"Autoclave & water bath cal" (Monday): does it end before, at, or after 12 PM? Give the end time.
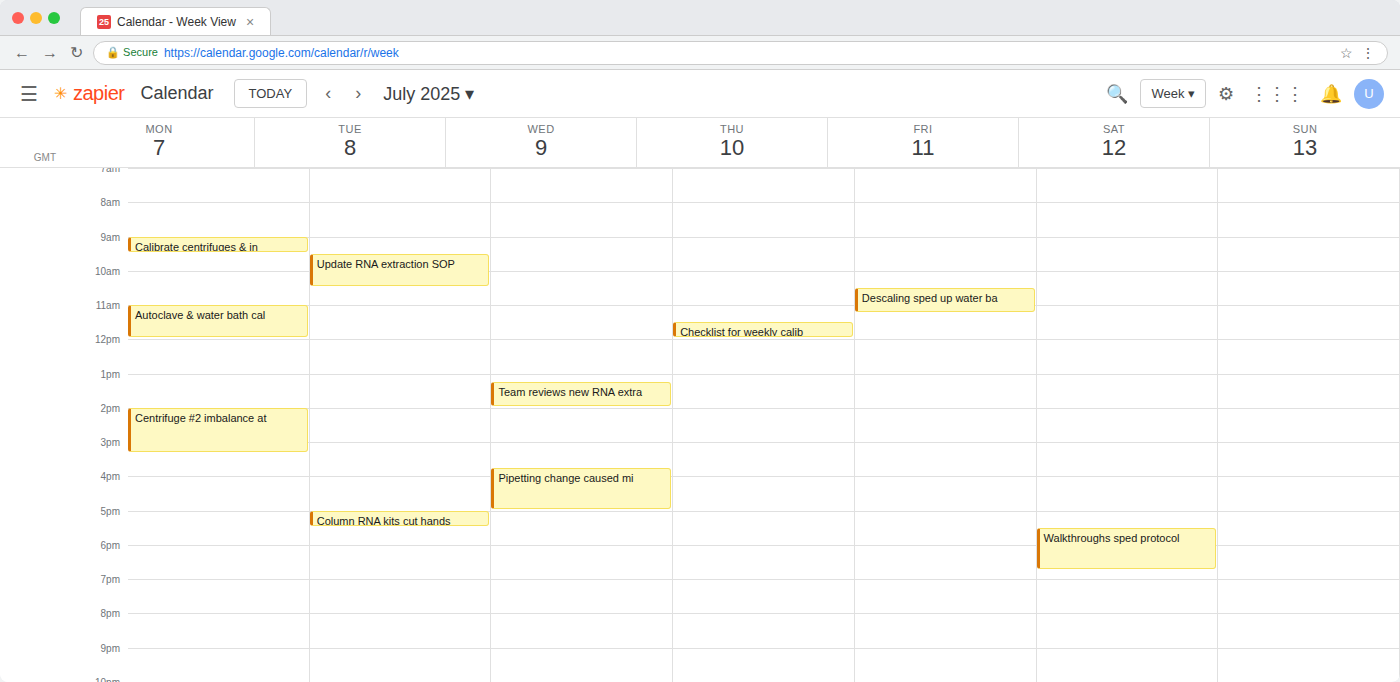
12:00 PM -- exactly at 12 PM, on the 12 PM line.